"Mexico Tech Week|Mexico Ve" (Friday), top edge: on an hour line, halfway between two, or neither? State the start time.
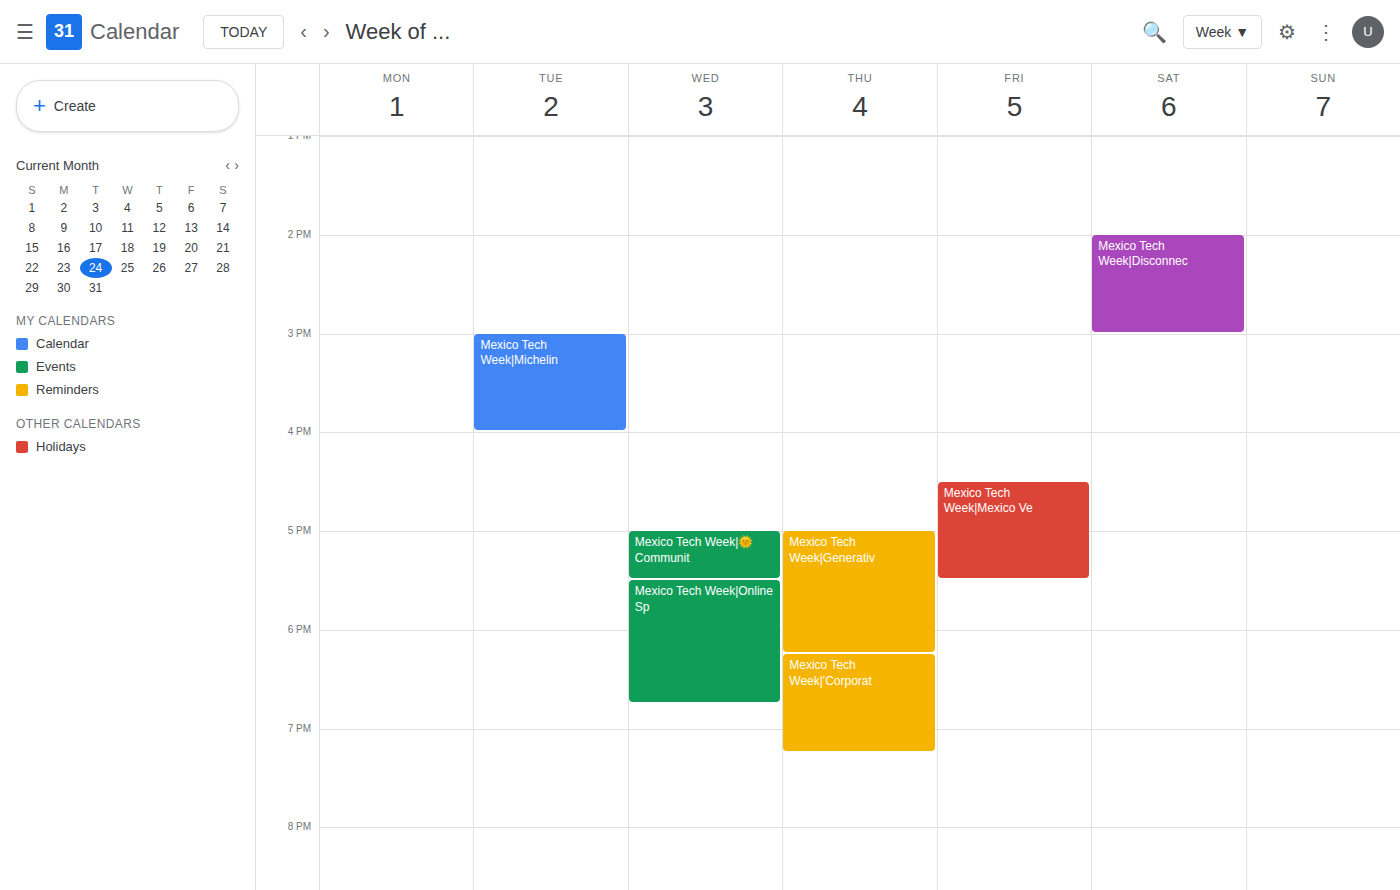
4:30 PM -- halfway between the 4 PM and 5 PM lines.